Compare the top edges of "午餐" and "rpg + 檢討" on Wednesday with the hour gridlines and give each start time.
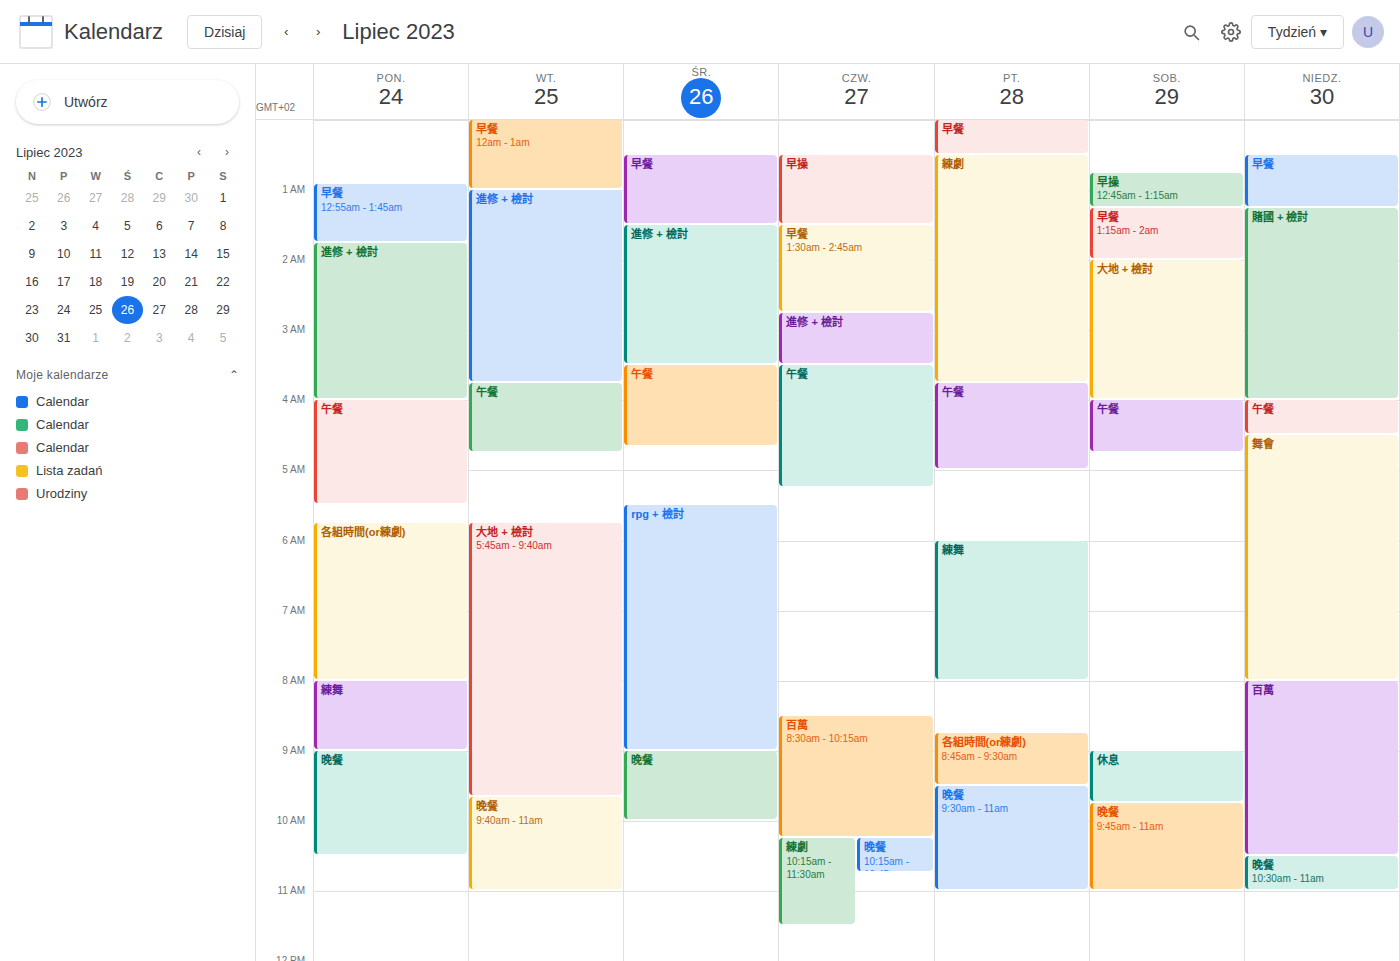
"午餐": 3:30 AM, halfway between the 3 AM and 4 AM lines. "rpg + 檢討": 5:30 AM, halfway between the 5 AM and 6 AM lines.